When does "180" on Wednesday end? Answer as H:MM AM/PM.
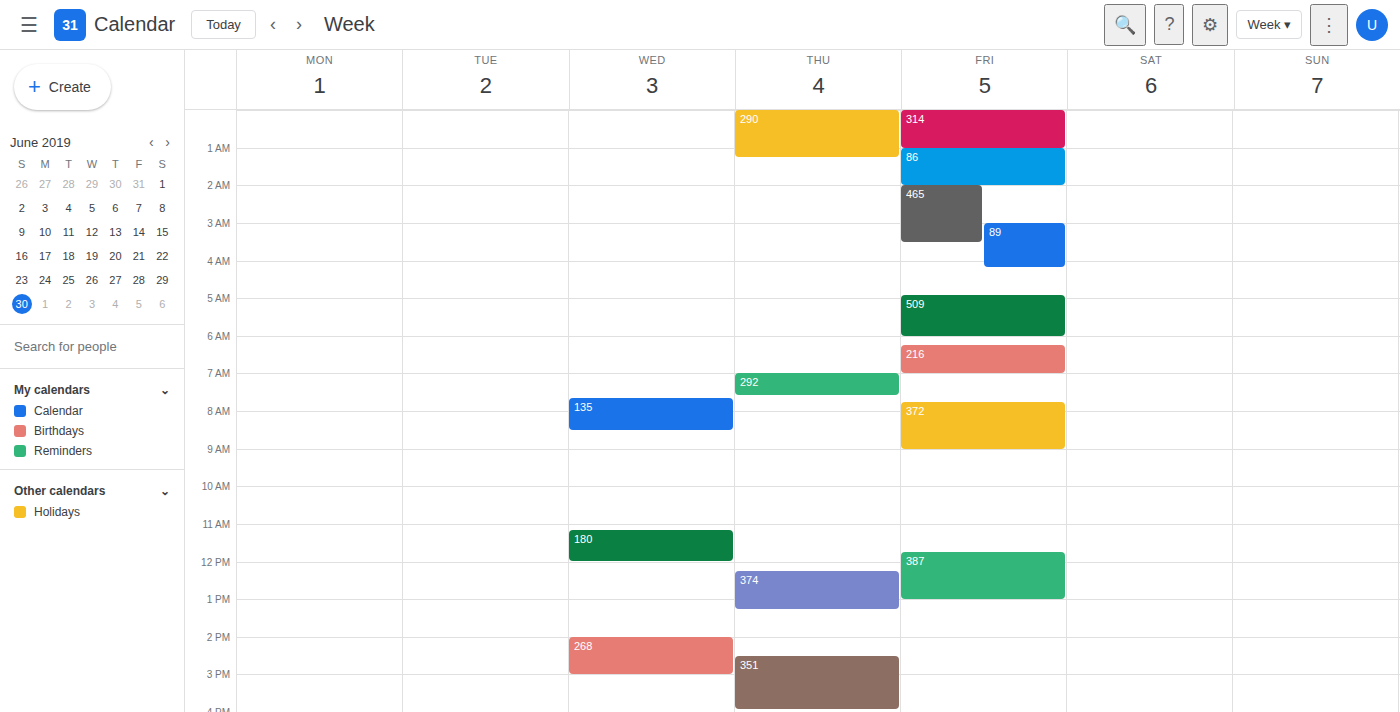
12:00 PM